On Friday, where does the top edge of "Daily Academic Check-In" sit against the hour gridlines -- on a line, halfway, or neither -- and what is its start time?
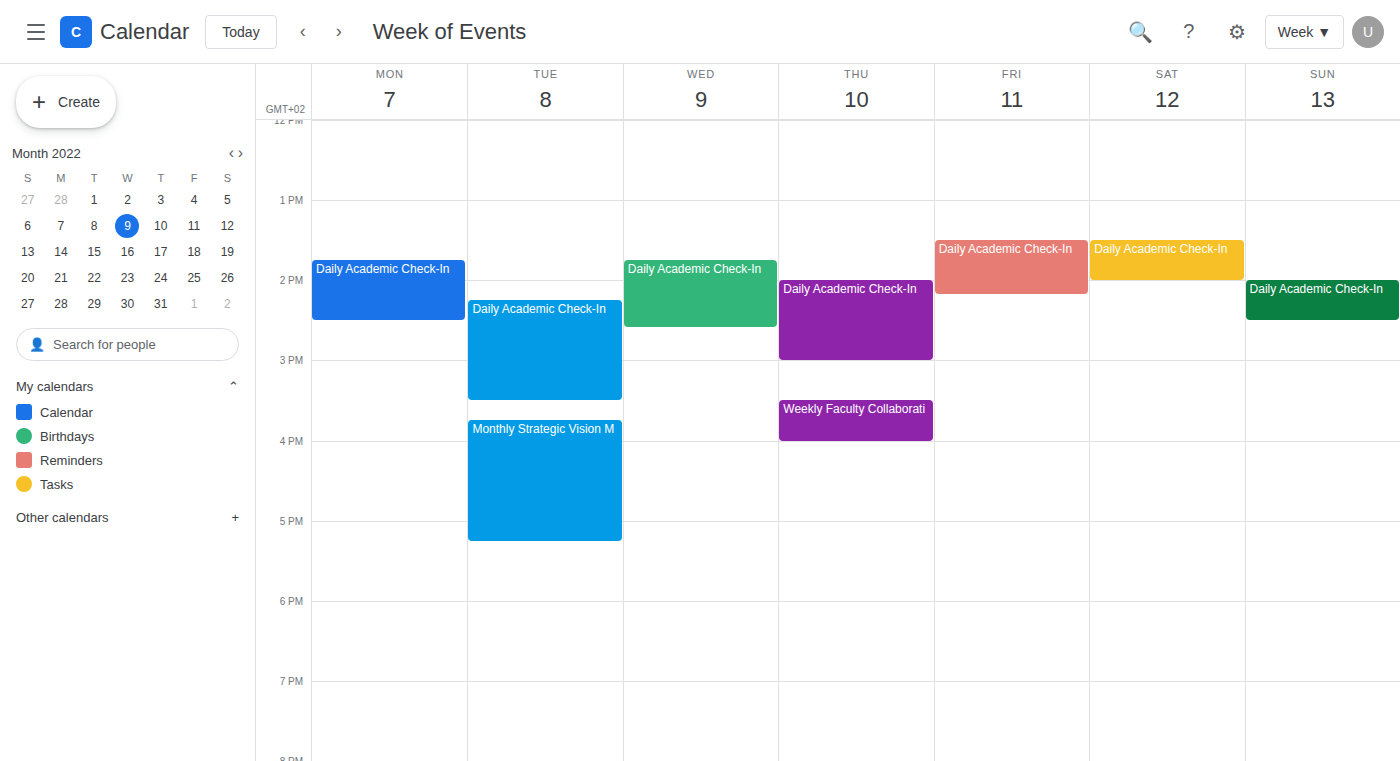
1:30 PM -- halfway between the 1 PM and 2 PM lines.